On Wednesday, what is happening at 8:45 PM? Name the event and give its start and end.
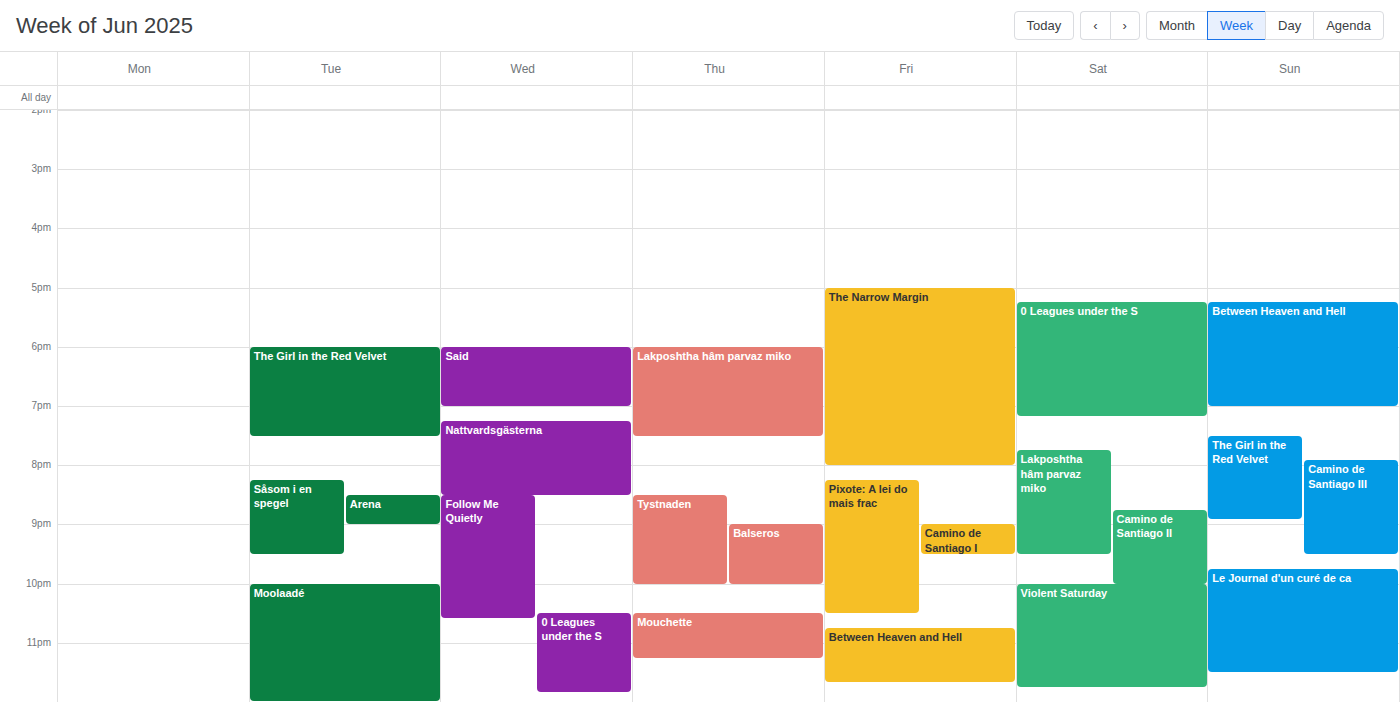
"Follow Me Quietly", 8:30 PM to 10:35 PM